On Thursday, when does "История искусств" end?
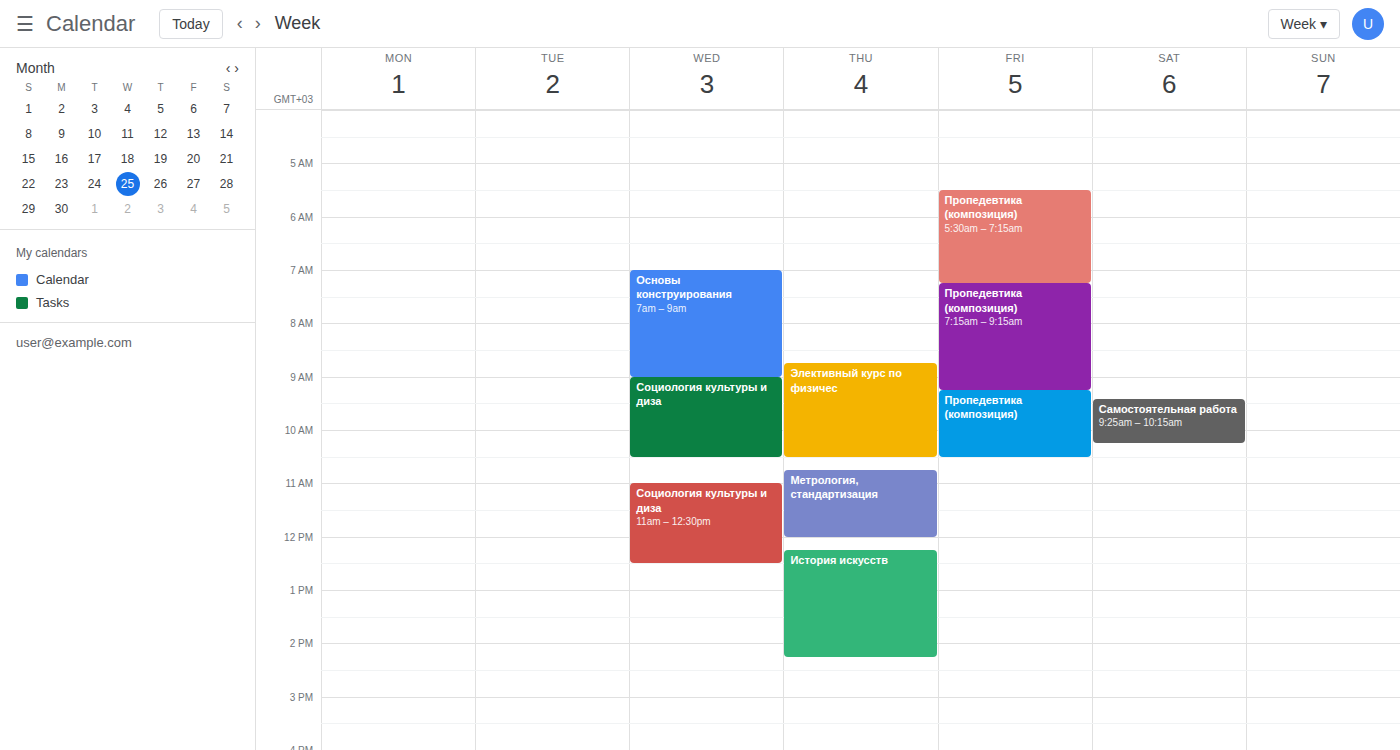
2:15 PM